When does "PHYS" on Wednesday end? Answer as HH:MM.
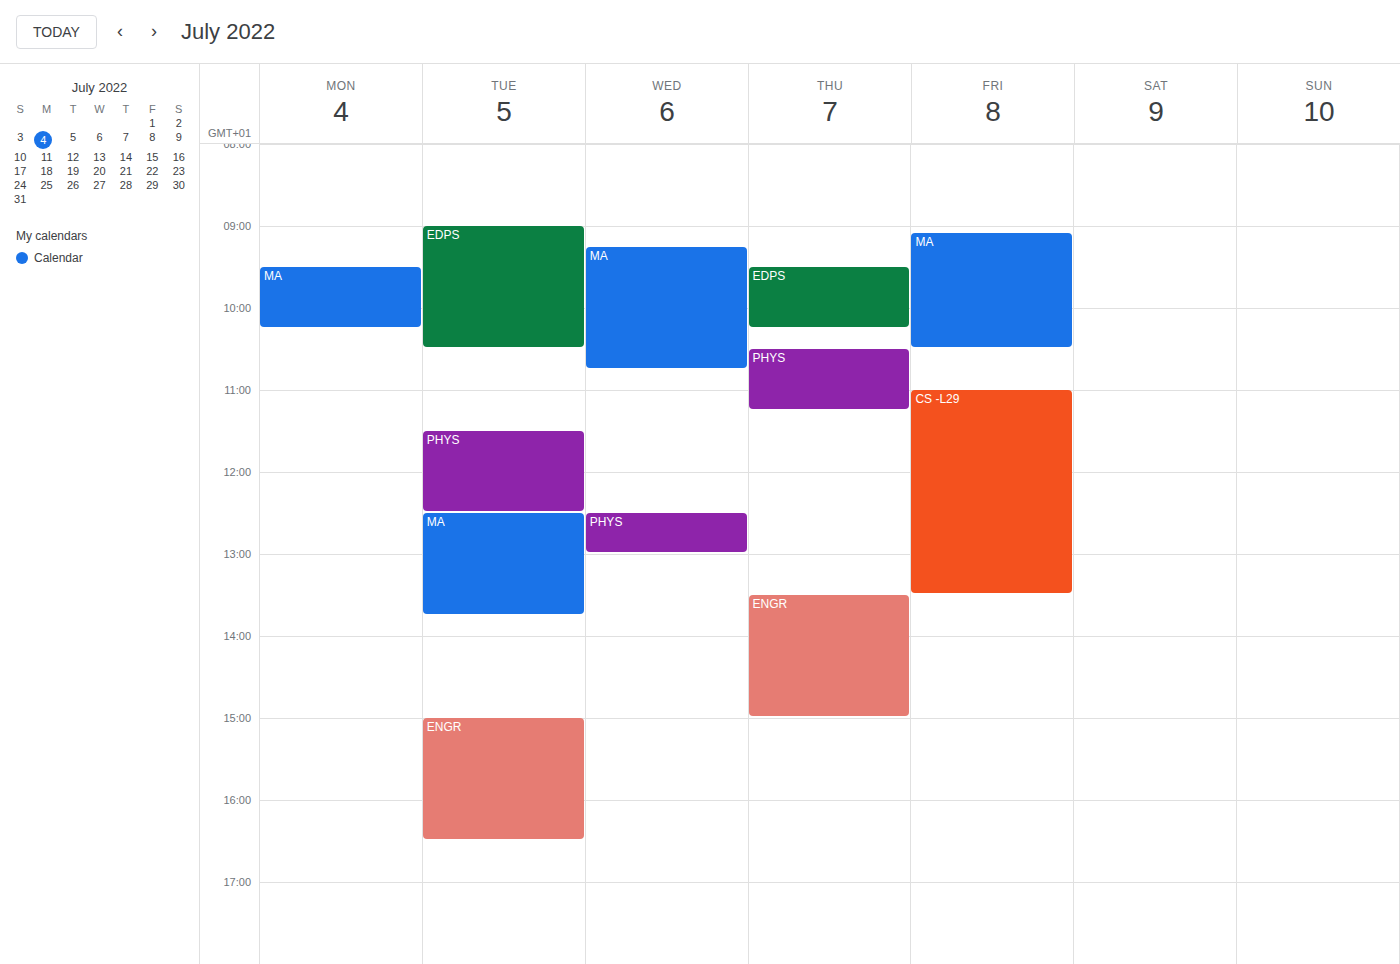
13:00